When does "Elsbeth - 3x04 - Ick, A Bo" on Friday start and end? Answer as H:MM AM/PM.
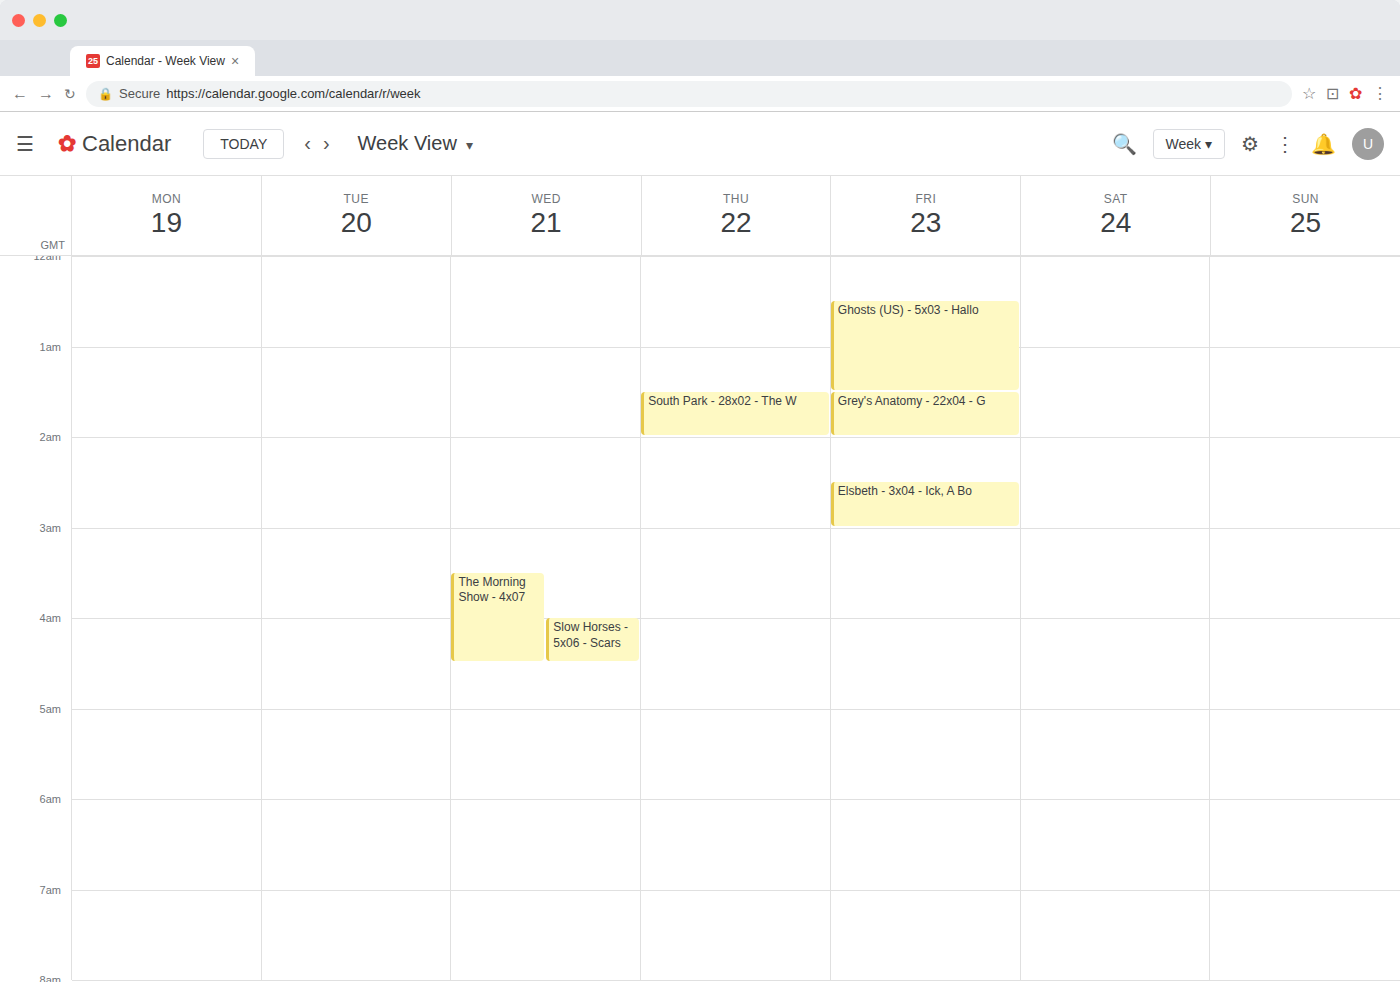
2:30 AM to 3:00 AM